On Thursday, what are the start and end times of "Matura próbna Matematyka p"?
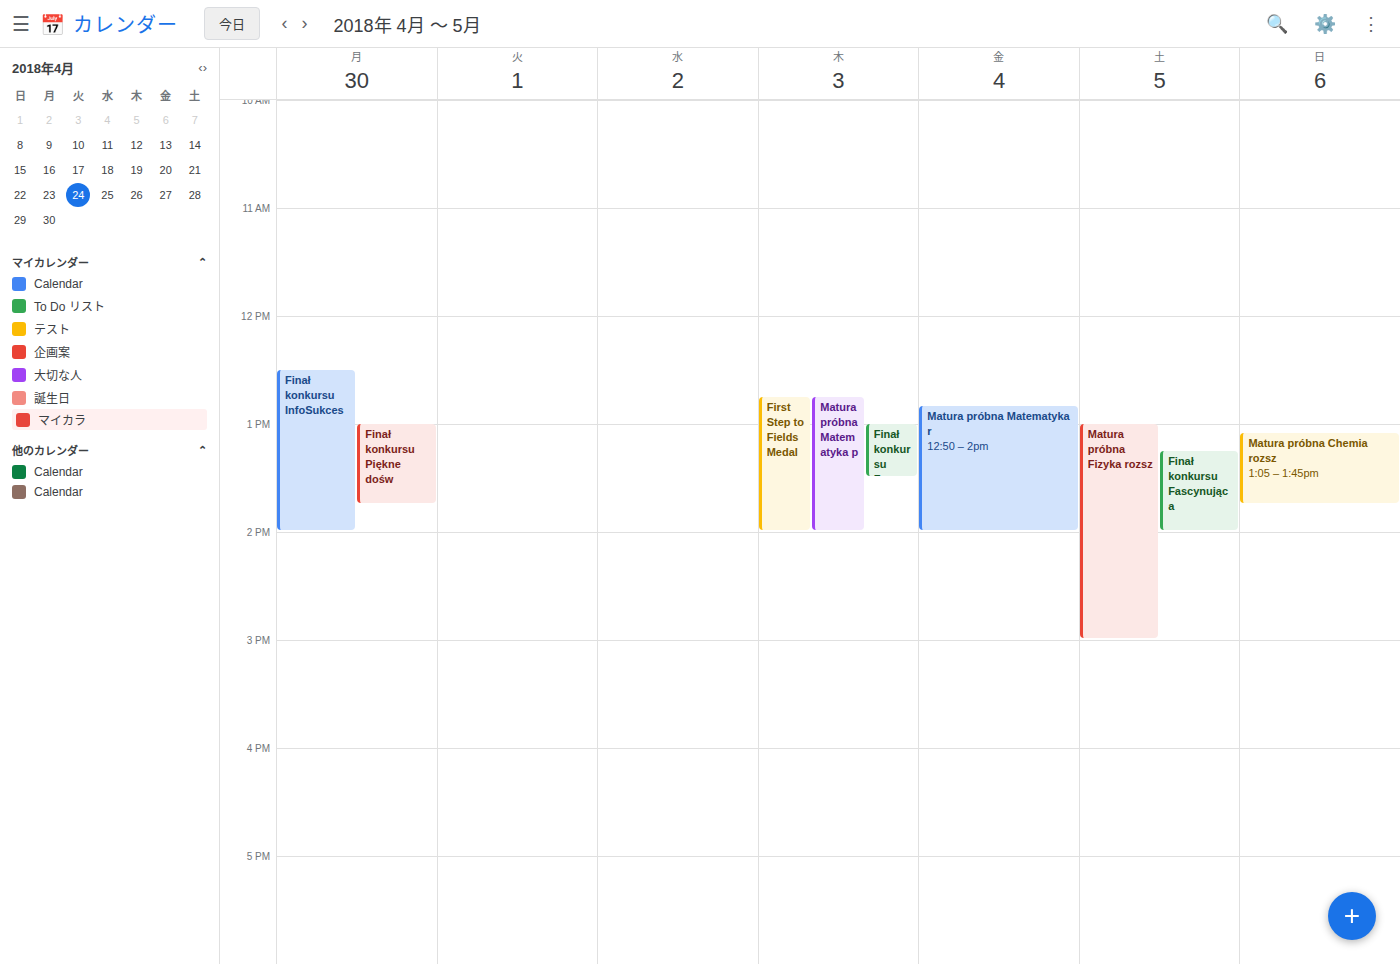
12:45 PM to 2:00 PM